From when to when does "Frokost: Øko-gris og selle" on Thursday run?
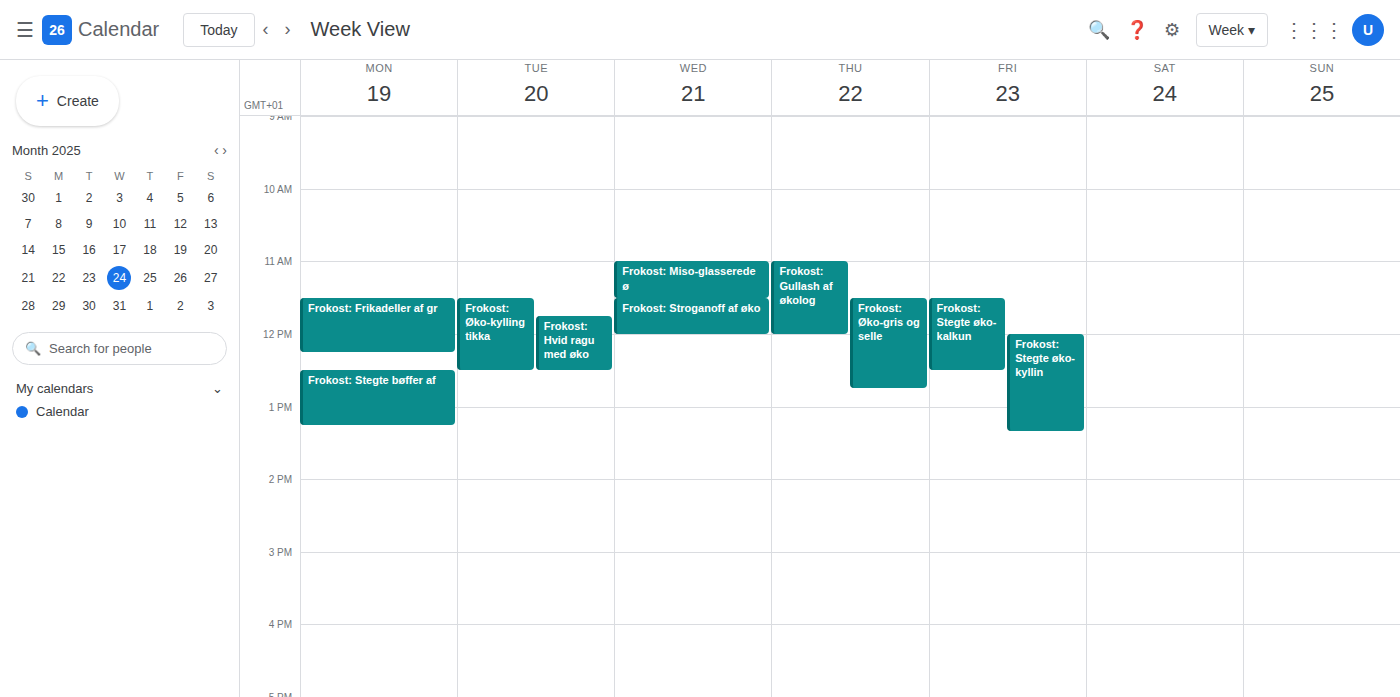
11:30 AM to 12:45 PM